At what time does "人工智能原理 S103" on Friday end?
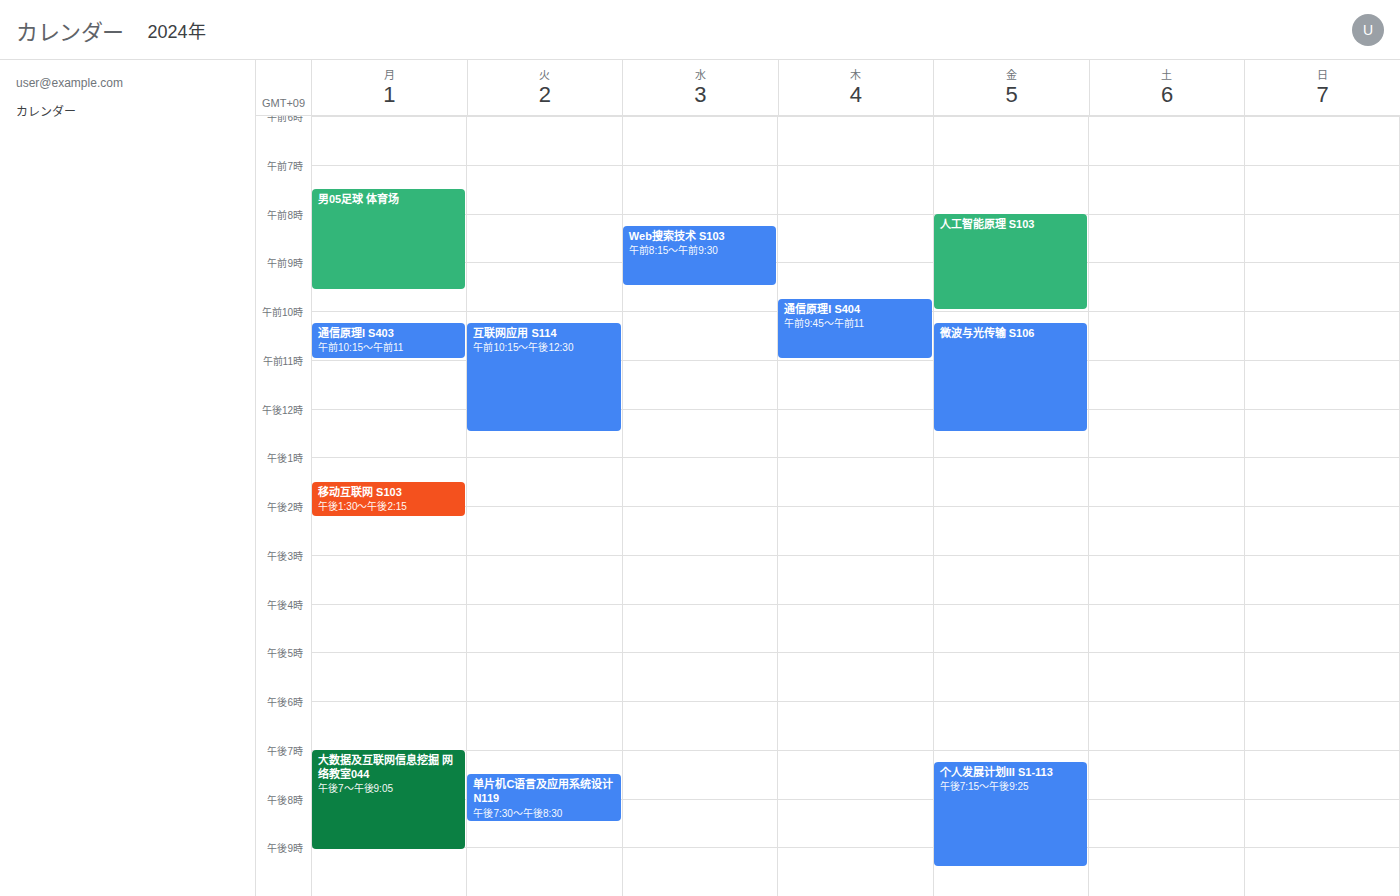
10:00 AM